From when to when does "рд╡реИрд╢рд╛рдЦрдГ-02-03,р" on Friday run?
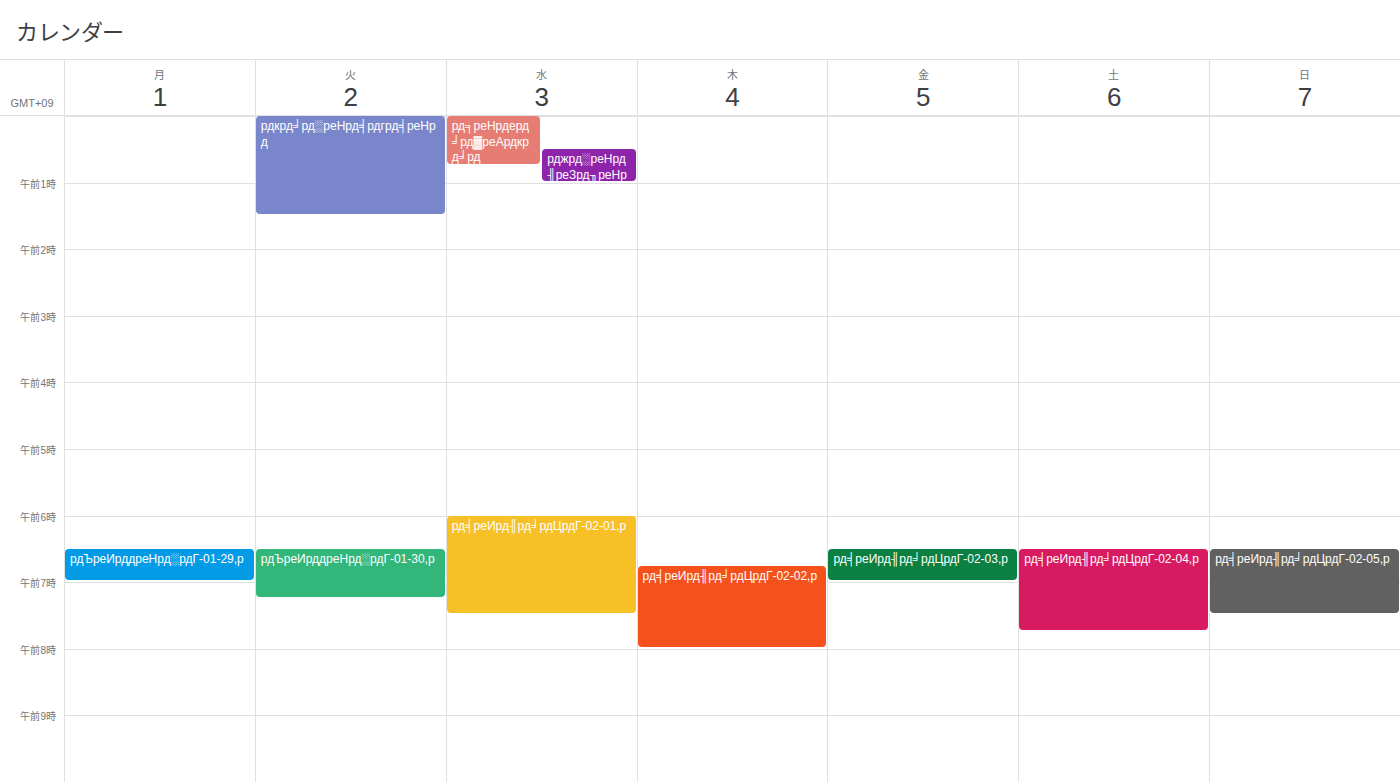
6:30 AM to 7:00 AM